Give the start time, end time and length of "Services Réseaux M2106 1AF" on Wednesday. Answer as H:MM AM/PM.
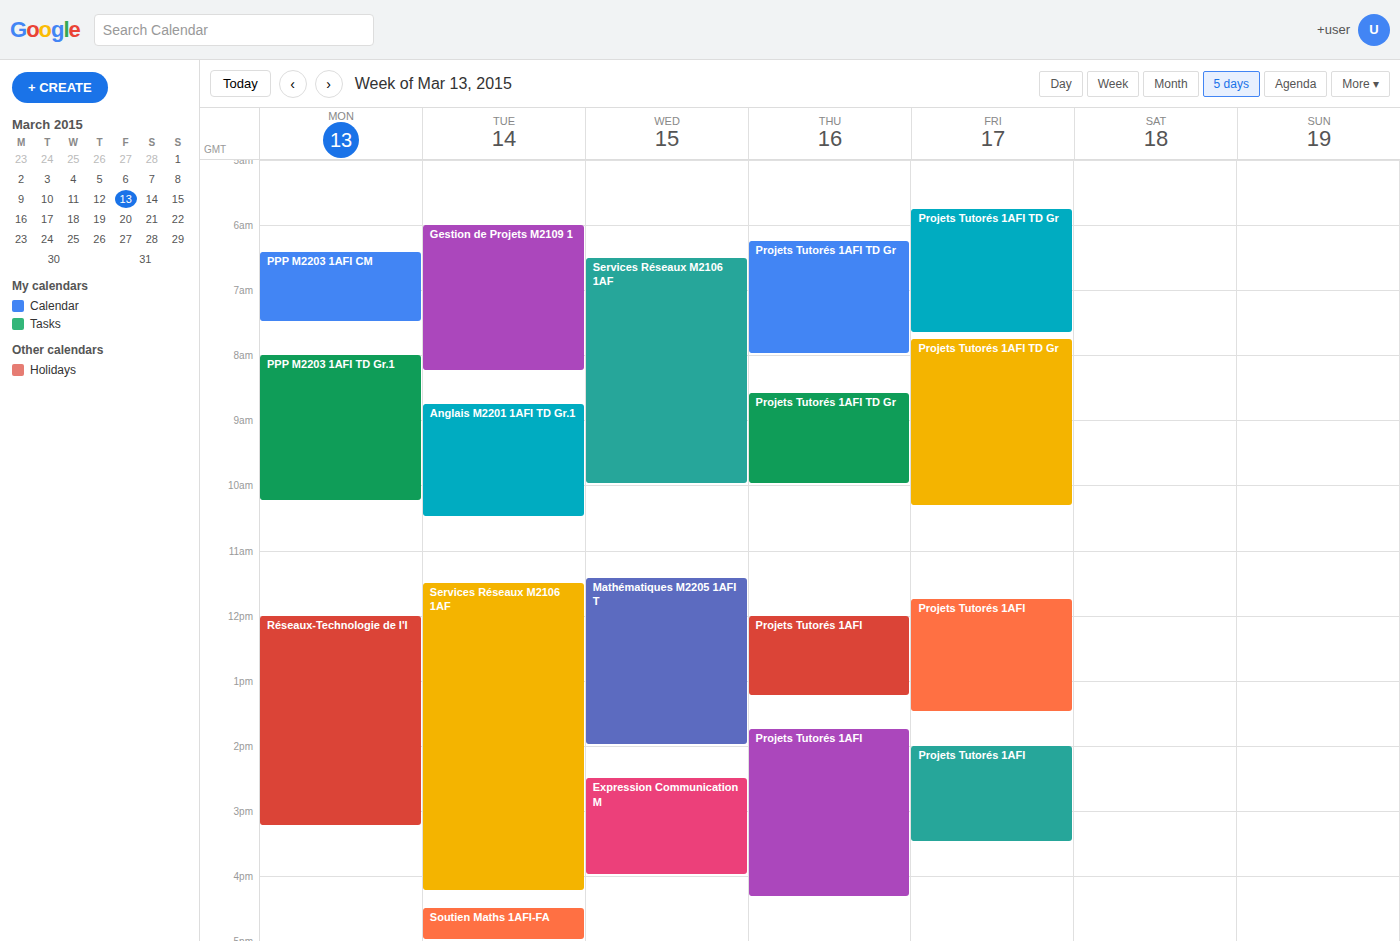
6:30 AM to 10:00 AM, 3 hours 30 minutes